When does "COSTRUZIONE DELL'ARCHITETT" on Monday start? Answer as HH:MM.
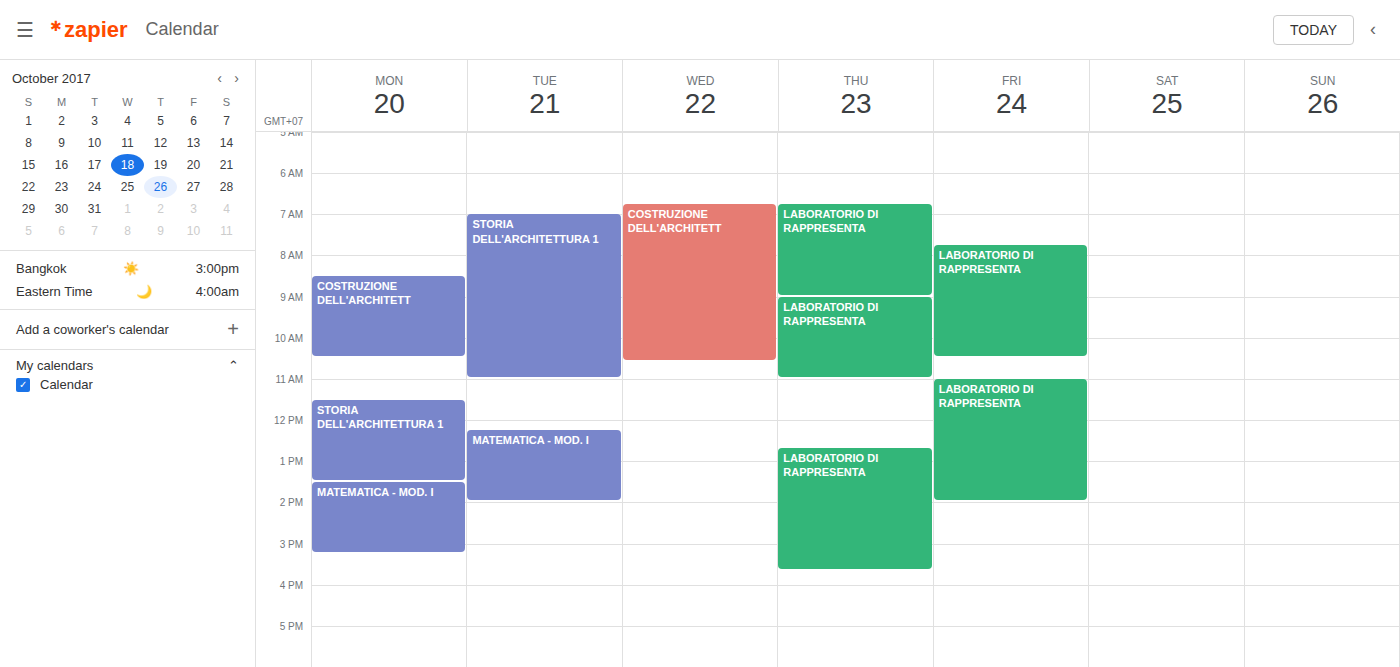
08:30